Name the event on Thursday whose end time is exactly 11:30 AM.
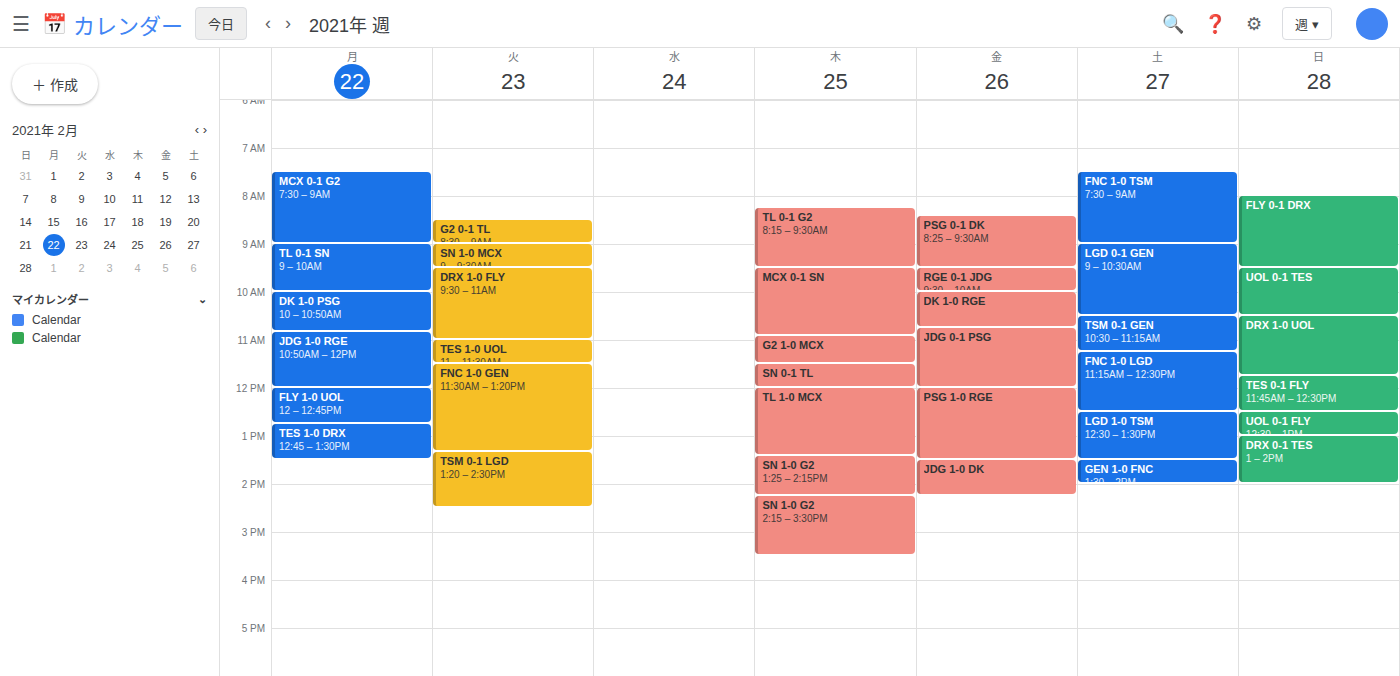
"G2 1-0 MCX"